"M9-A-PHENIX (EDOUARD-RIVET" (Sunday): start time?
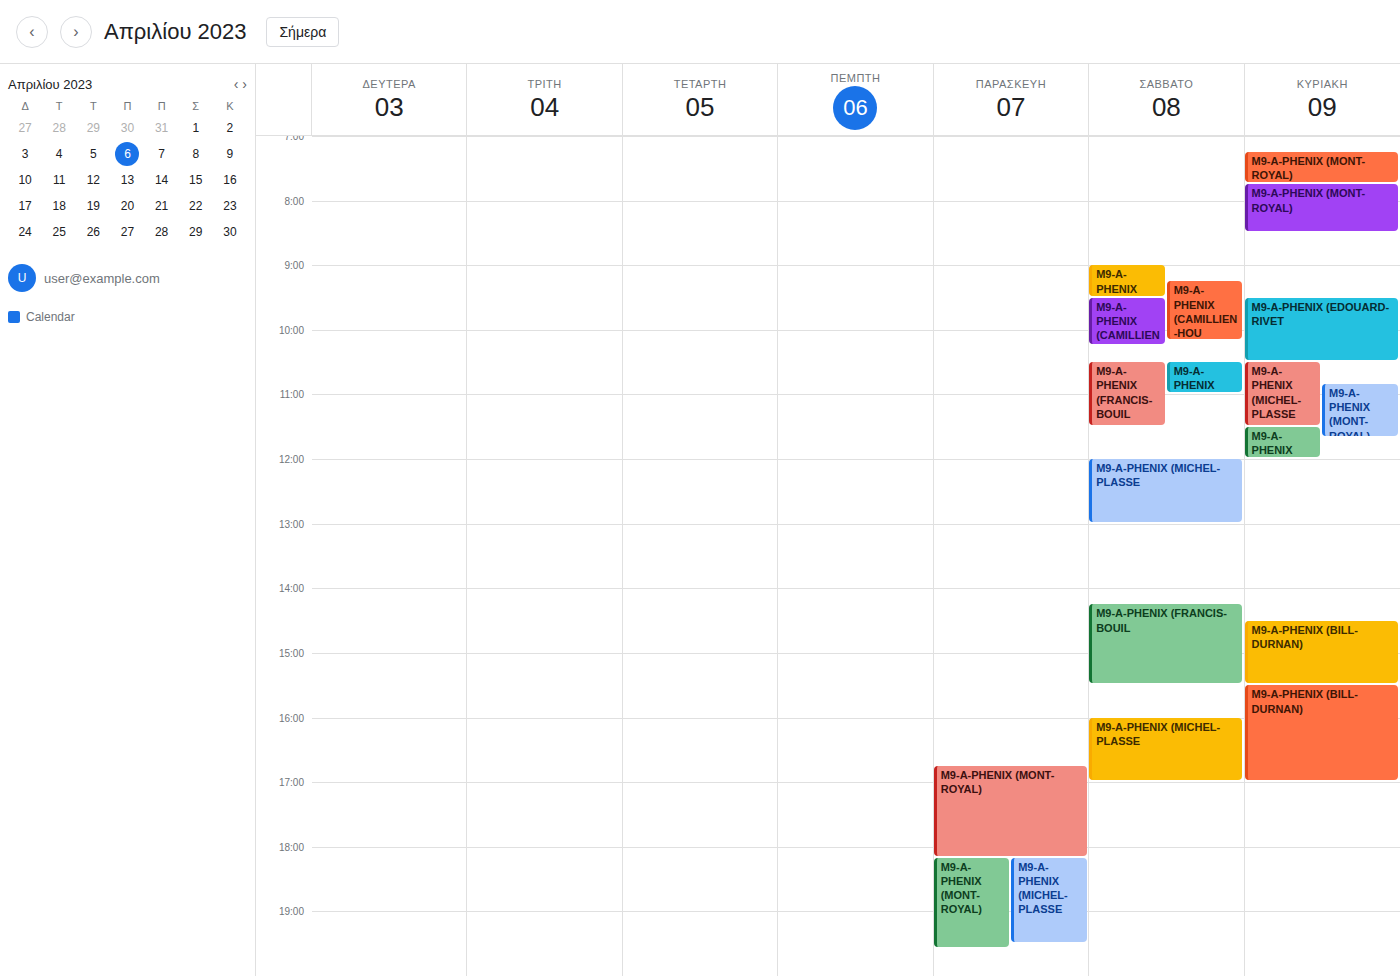
9:30 AM